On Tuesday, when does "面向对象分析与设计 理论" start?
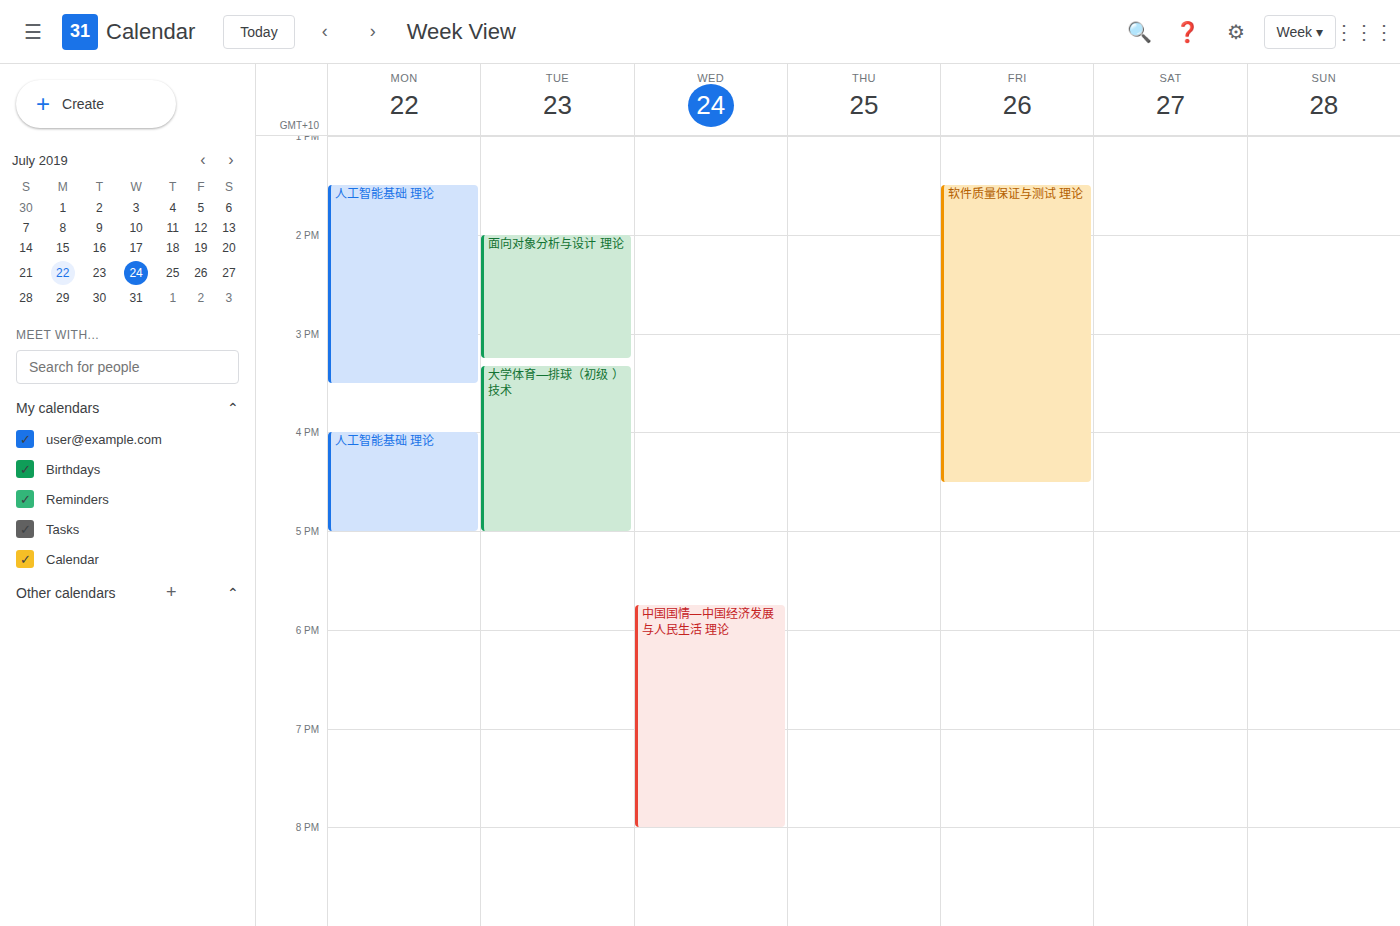
2:00 PM